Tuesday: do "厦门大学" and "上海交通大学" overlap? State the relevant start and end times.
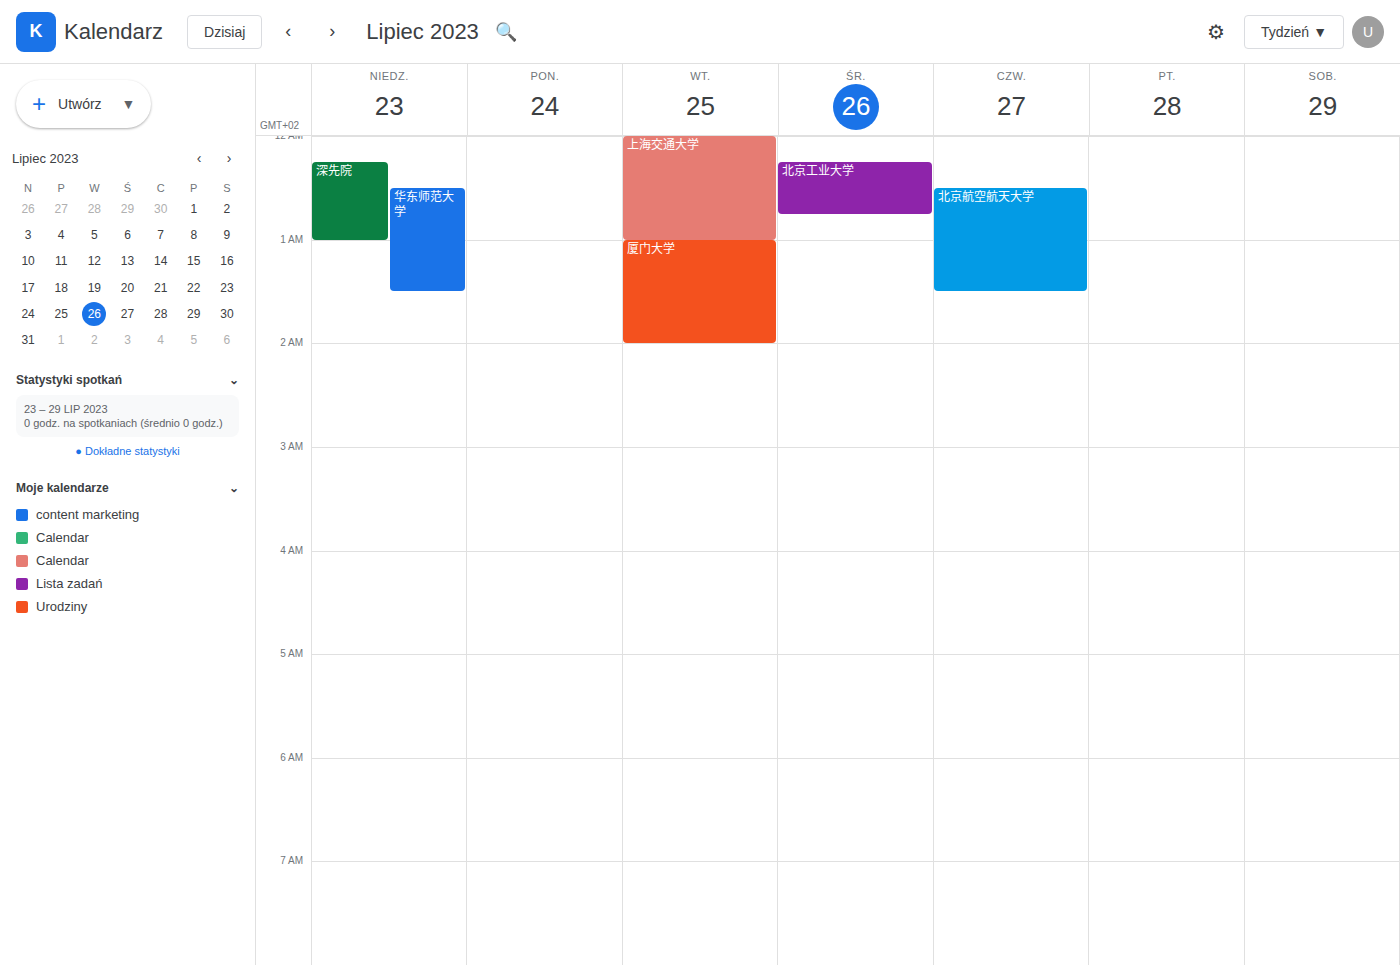
"上海交通大学" ends at 1:00 AM, exactly when "厦门大学" starts -- they touch but do not overlap.